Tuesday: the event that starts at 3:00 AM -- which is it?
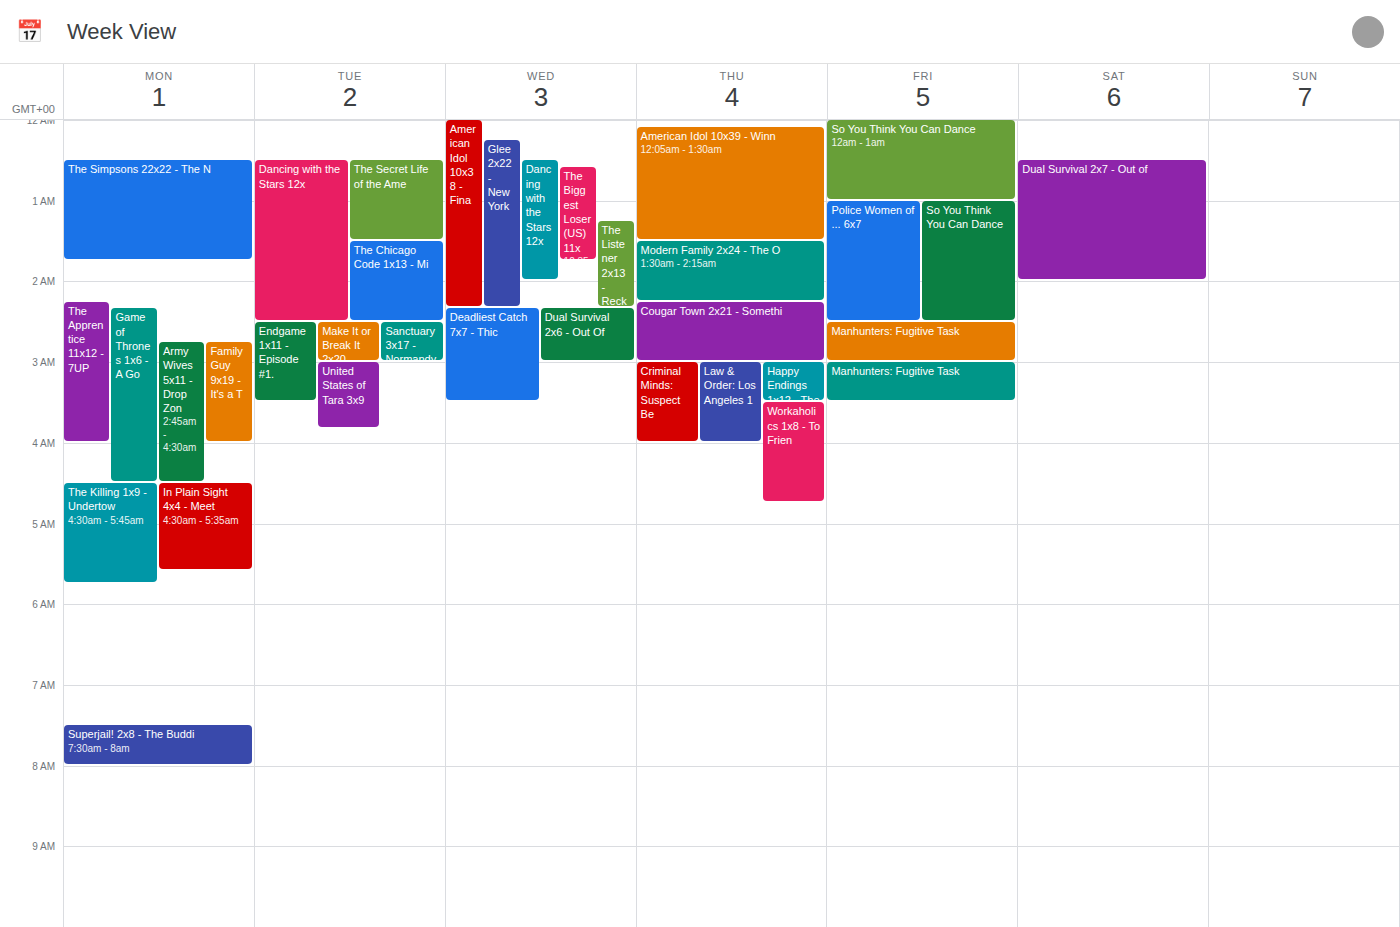
"United States of Tara 3x9"